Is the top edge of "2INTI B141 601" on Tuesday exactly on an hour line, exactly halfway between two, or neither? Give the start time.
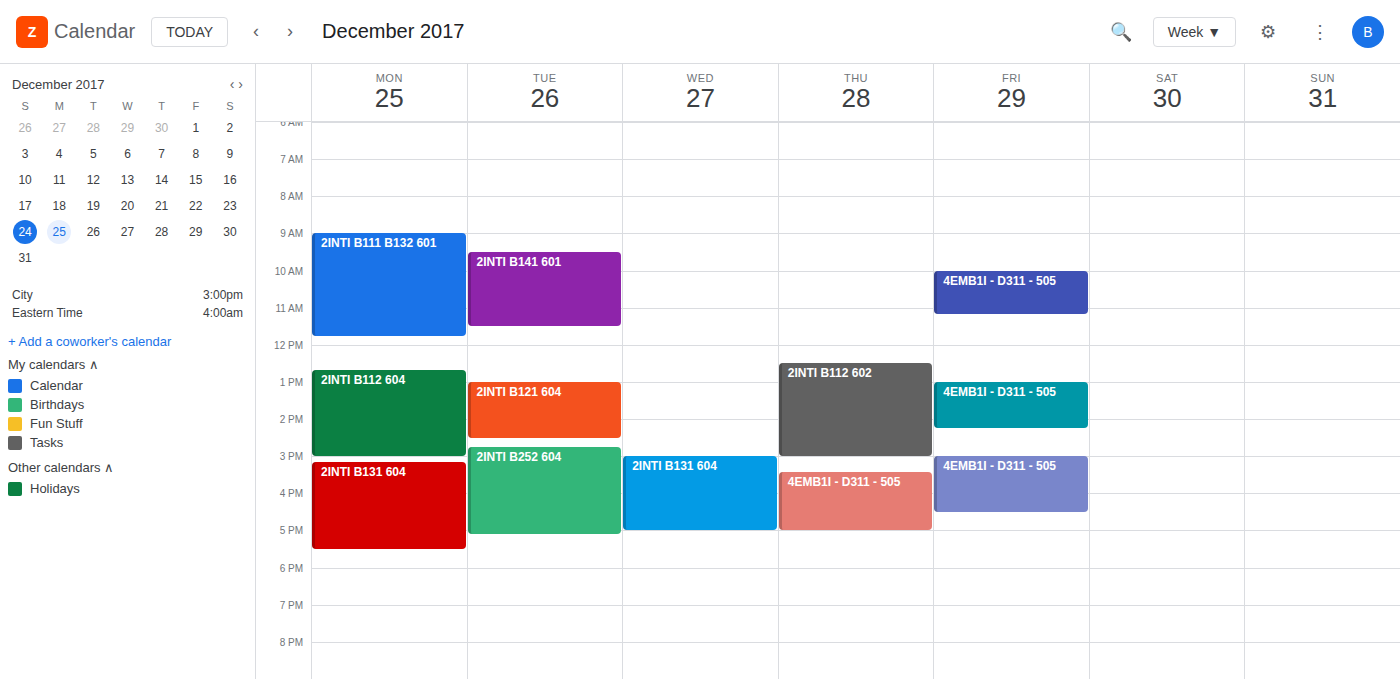
9:30 AM -- halfway between the 9 AM and 10 AM lines.